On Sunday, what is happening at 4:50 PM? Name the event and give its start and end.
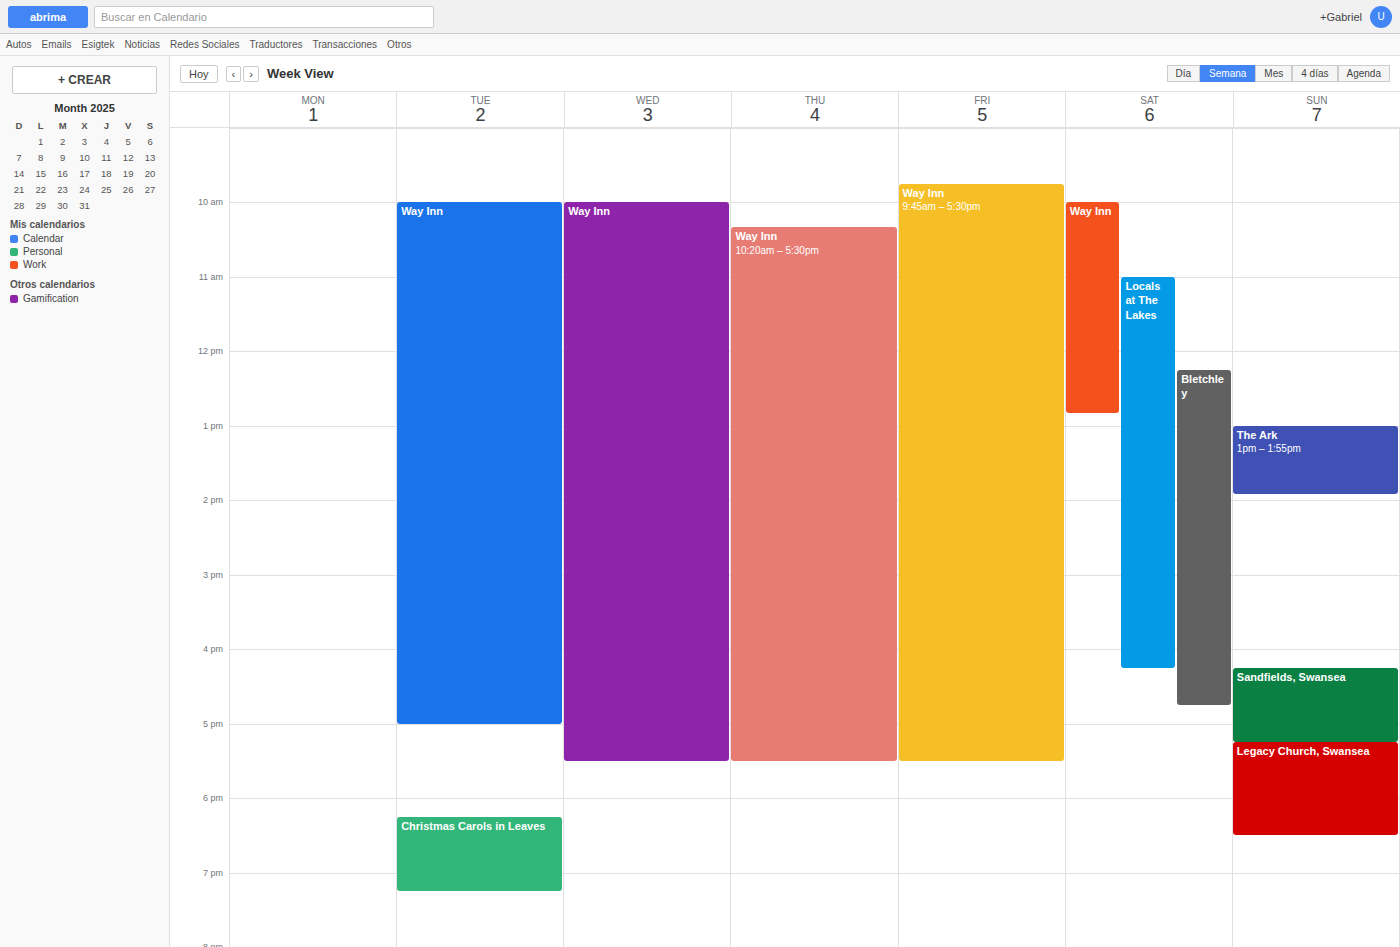
"Sandfields, Swansea", 4:15 PM to 5:15 PM